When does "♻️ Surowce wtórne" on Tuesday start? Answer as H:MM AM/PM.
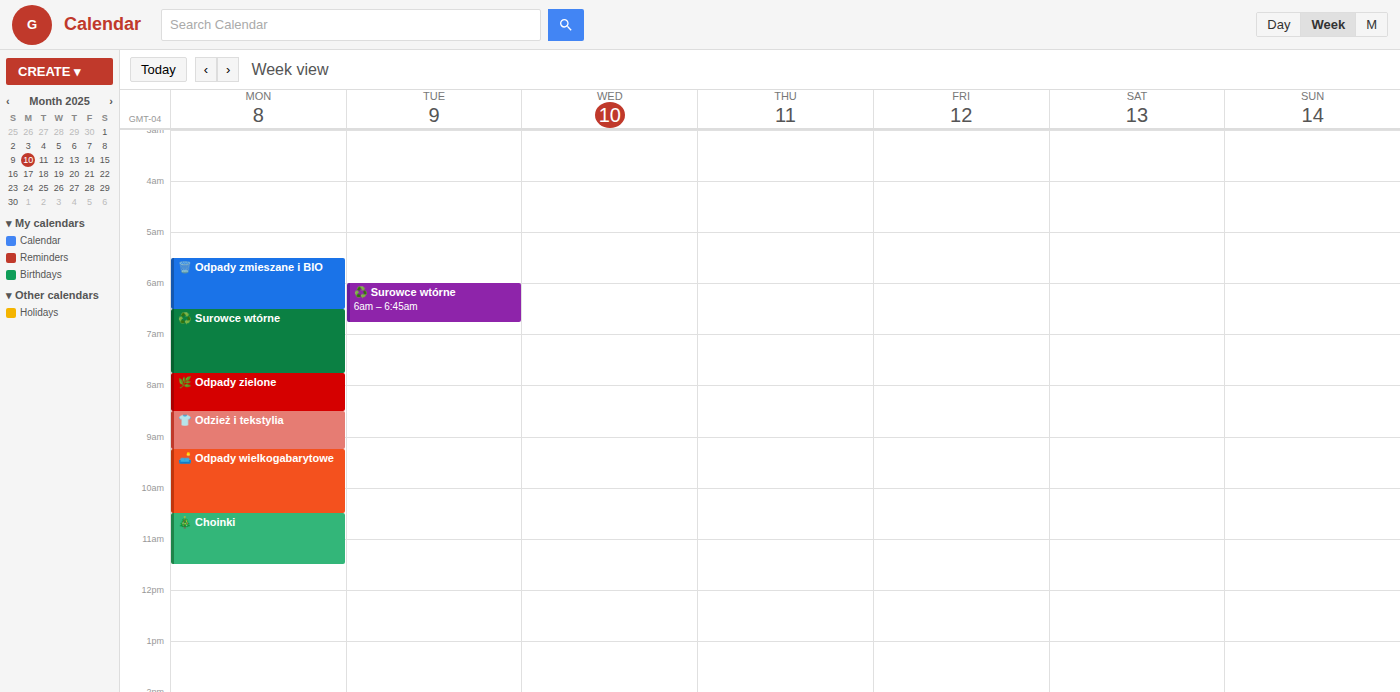
6:00 AM